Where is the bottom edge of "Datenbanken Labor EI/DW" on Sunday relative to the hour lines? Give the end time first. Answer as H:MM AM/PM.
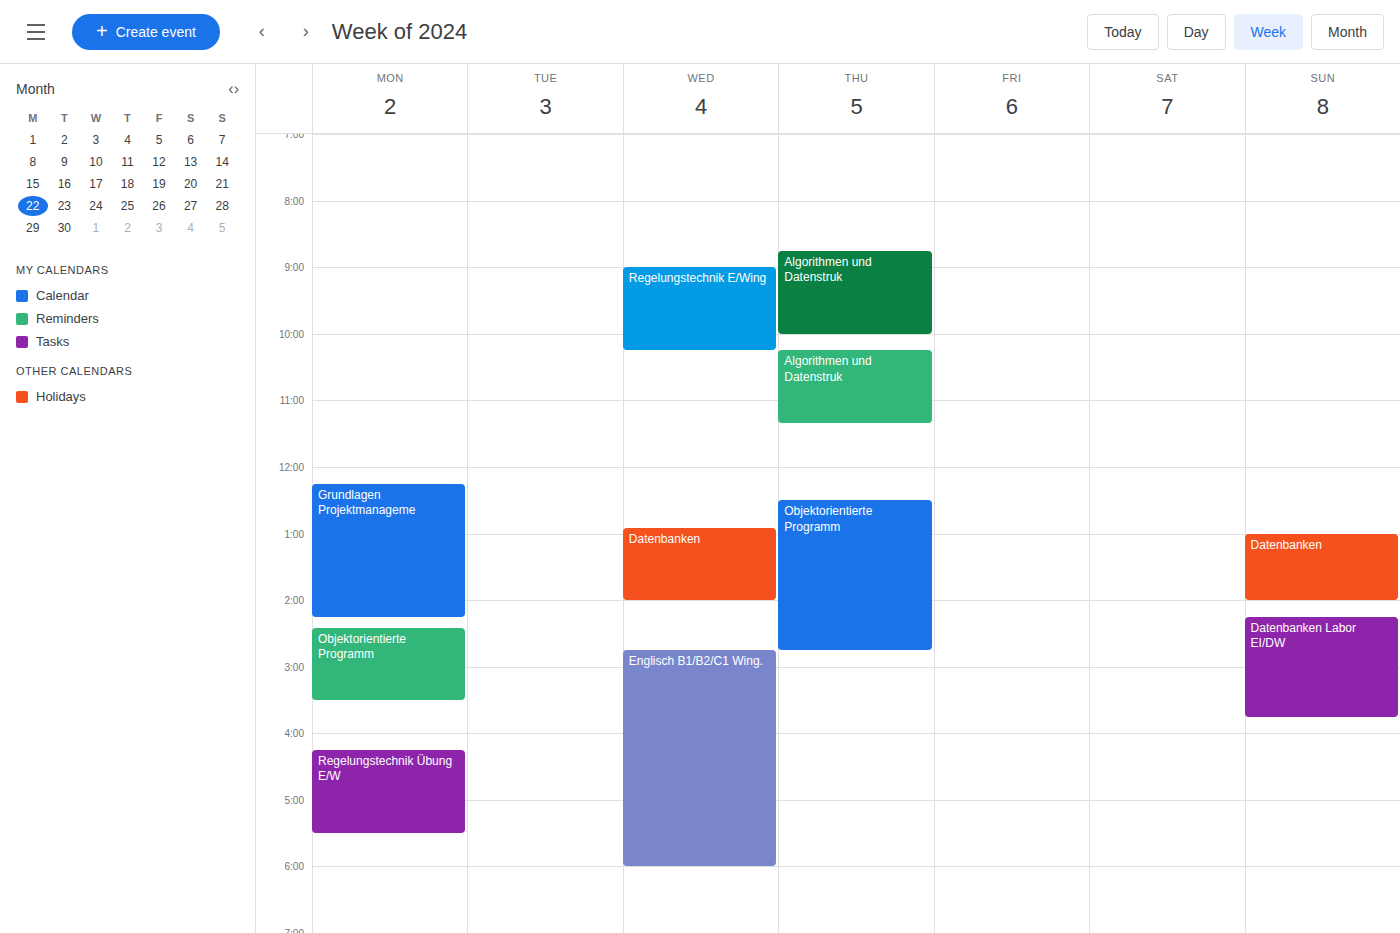
3:45 PM -- neither: three quarters of the way from the 3 PM line to the 4 PM line.